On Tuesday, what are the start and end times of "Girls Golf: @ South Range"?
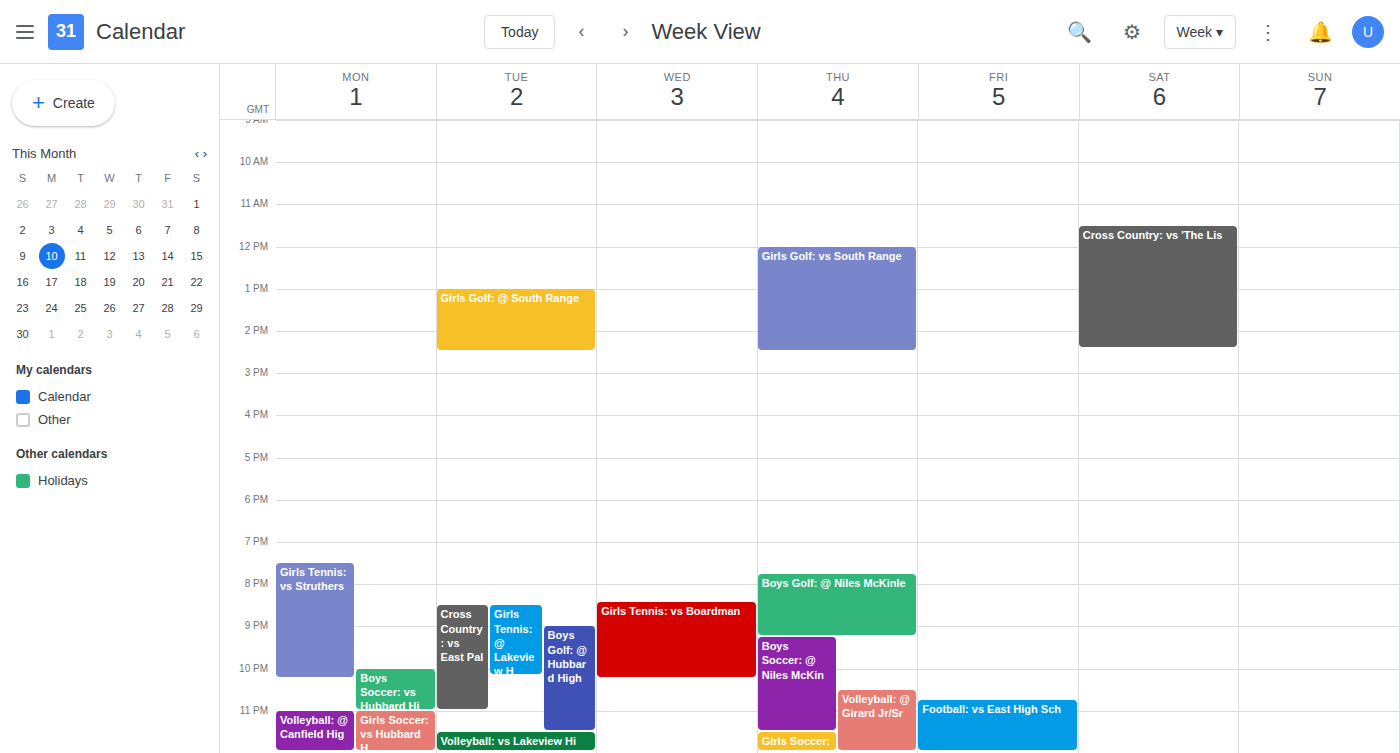
1:00 PM to 2:30 PM